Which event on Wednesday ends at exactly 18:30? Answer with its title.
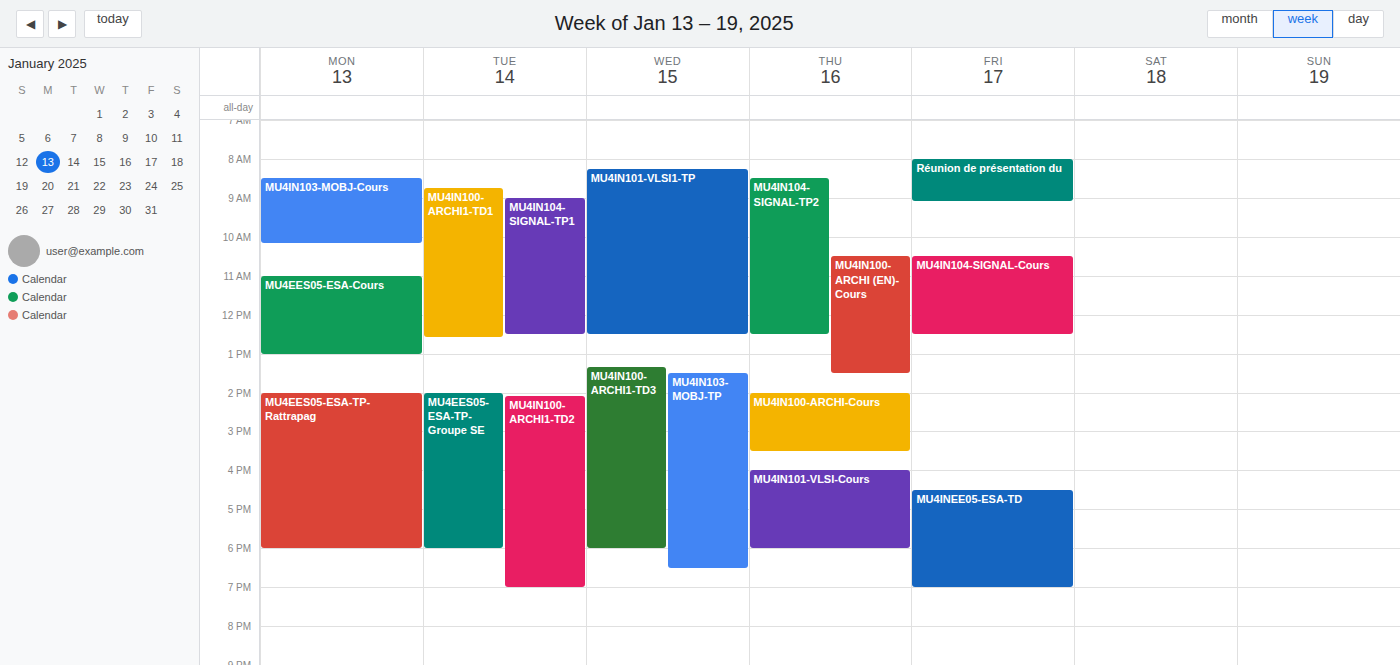
"MU4IN103-MOBJ-TP"